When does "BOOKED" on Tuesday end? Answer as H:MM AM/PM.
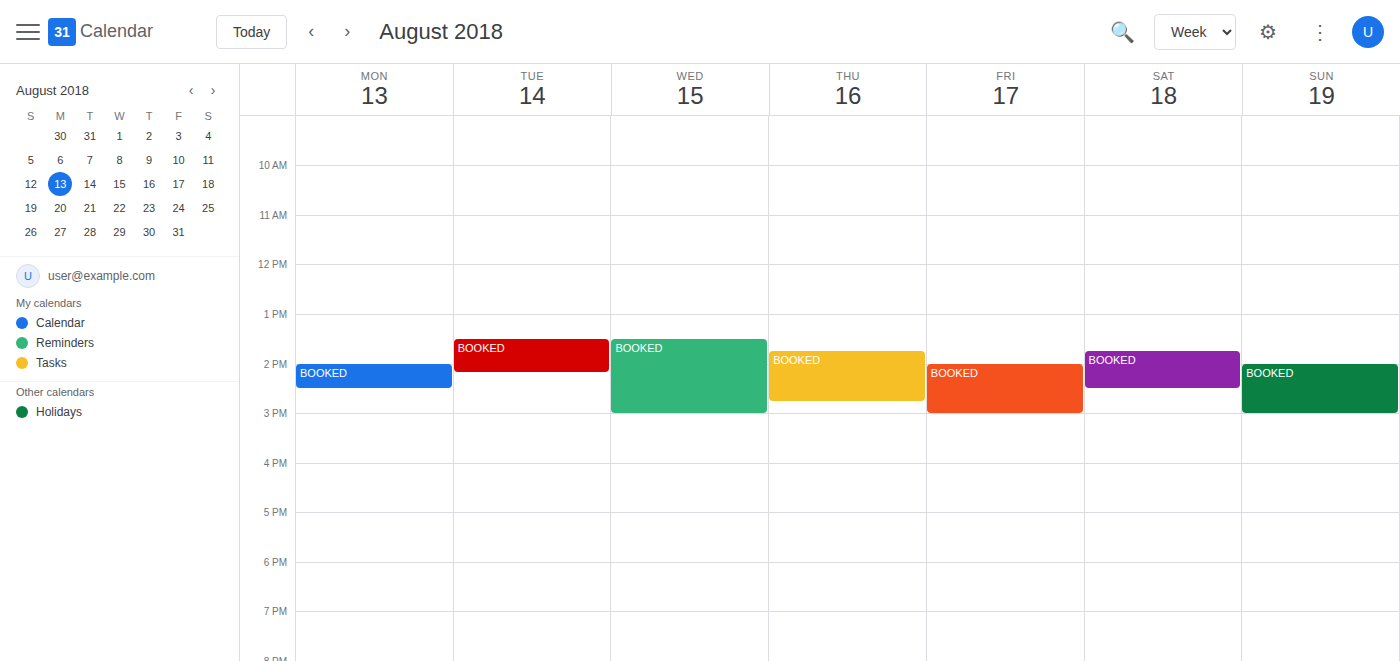
2:10 PM